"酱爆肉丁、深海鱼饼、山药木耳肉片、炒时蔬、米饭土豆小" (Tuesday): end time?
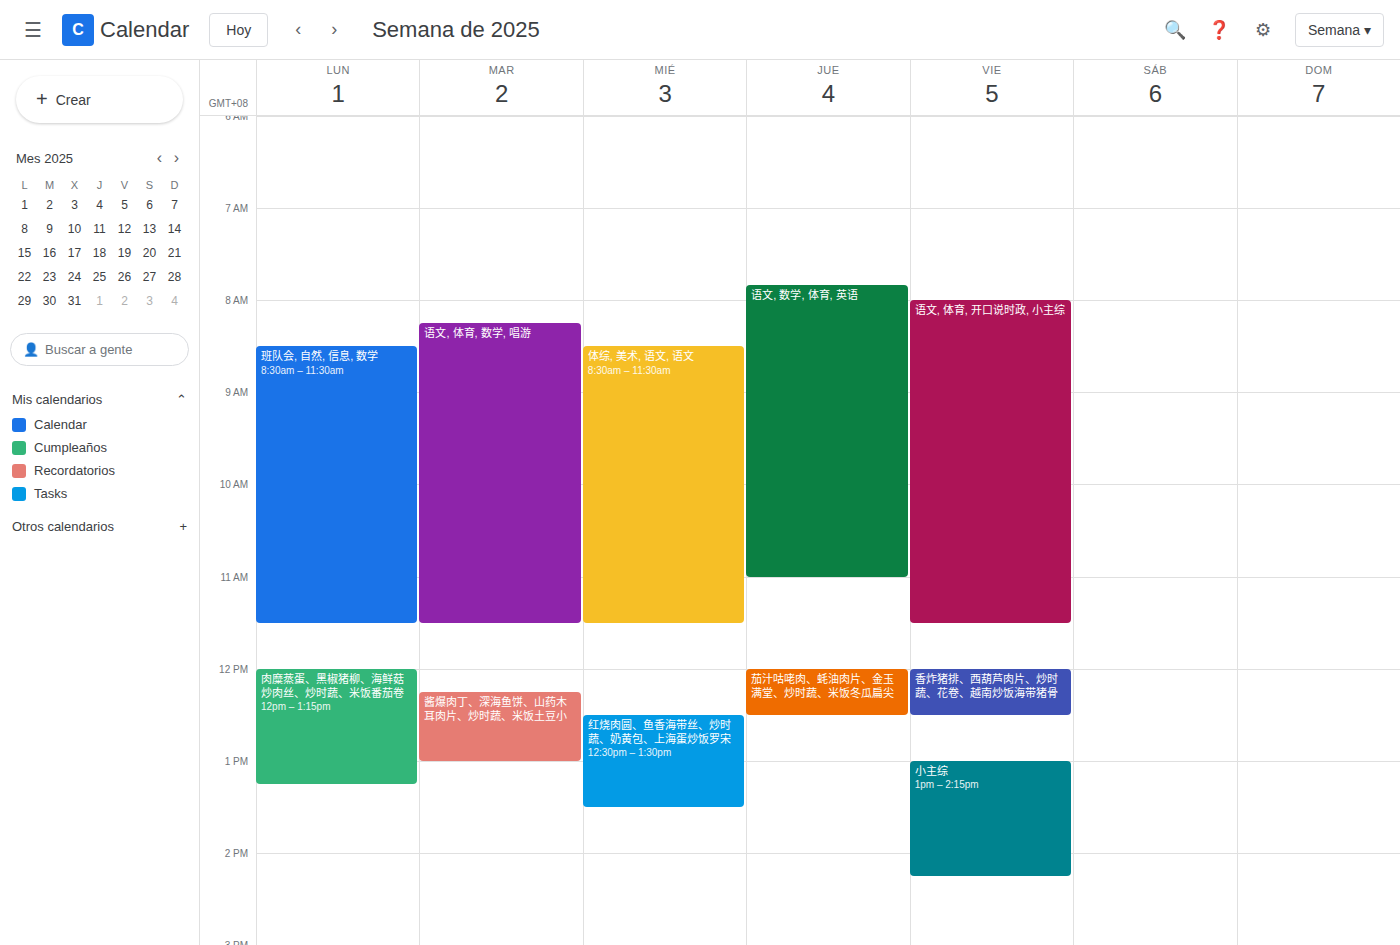
1:00 PM